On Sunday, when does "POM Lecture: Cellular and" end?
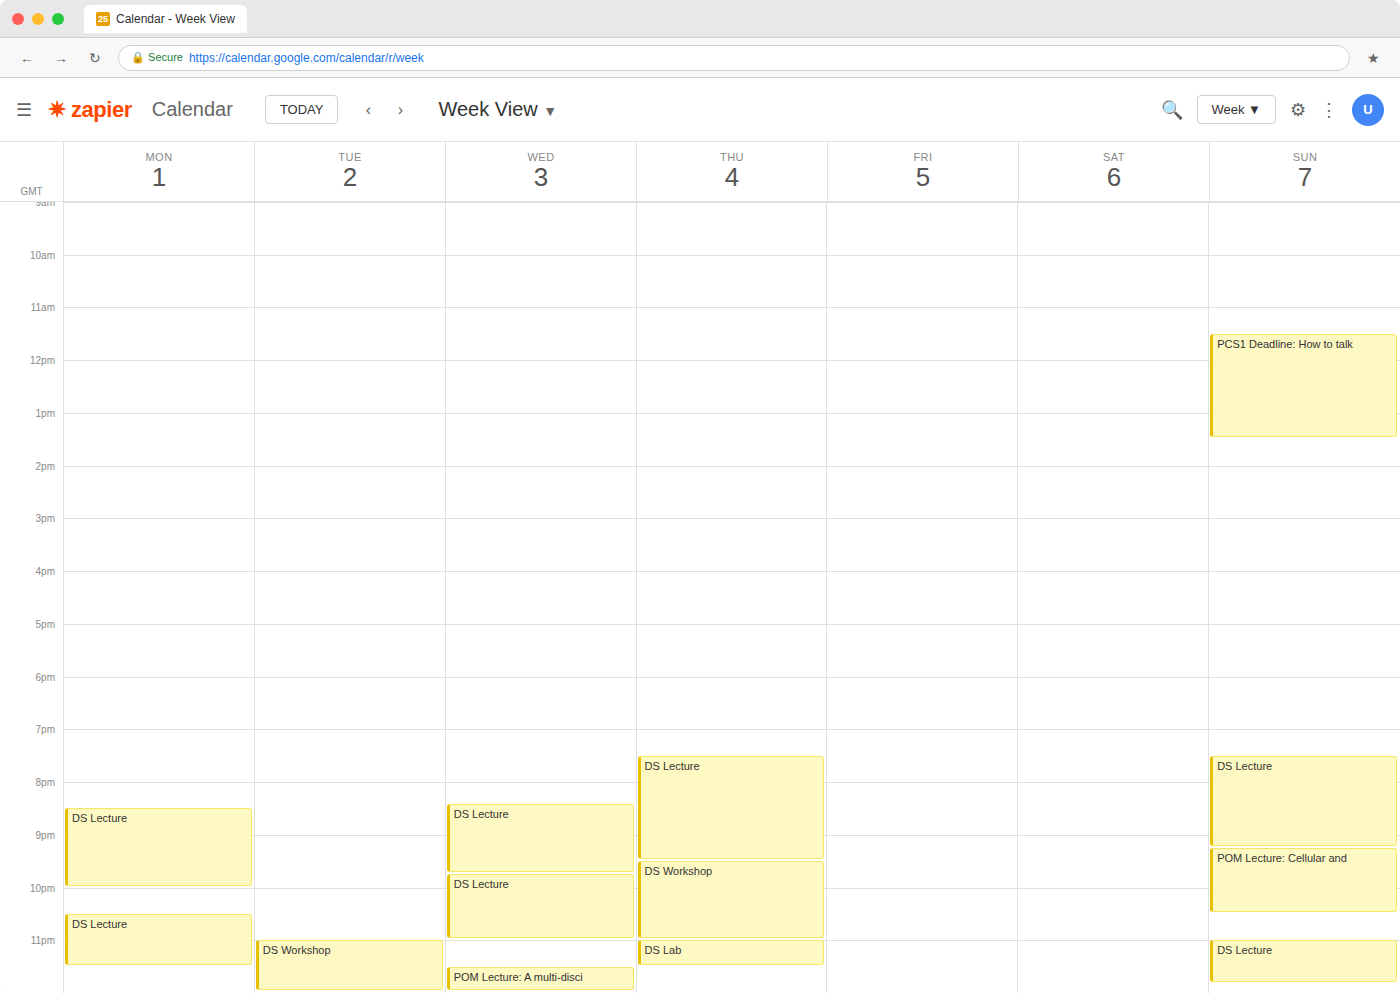
10:30 PM